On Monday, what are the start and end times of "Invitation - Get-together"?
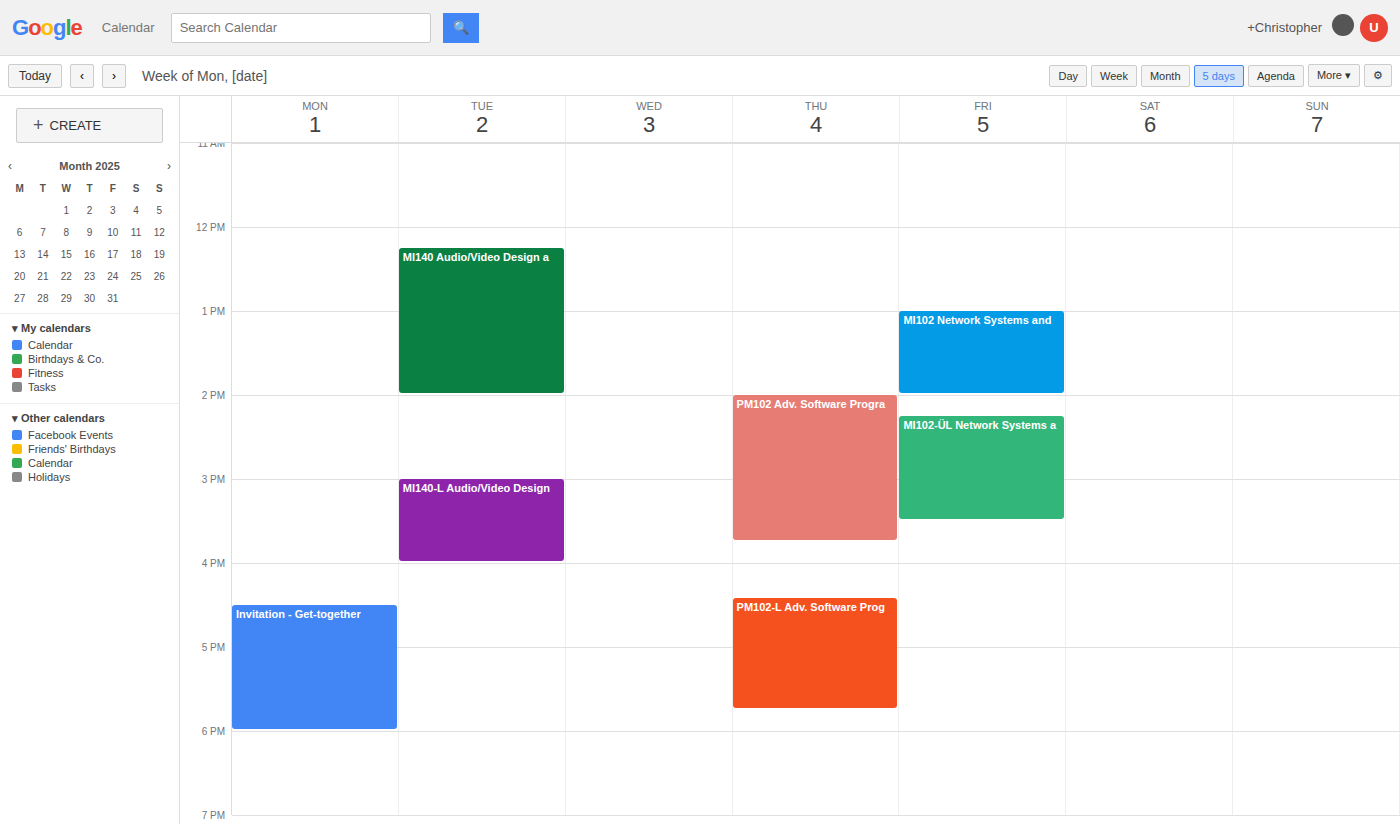
4:30 PM to 6:00 PM